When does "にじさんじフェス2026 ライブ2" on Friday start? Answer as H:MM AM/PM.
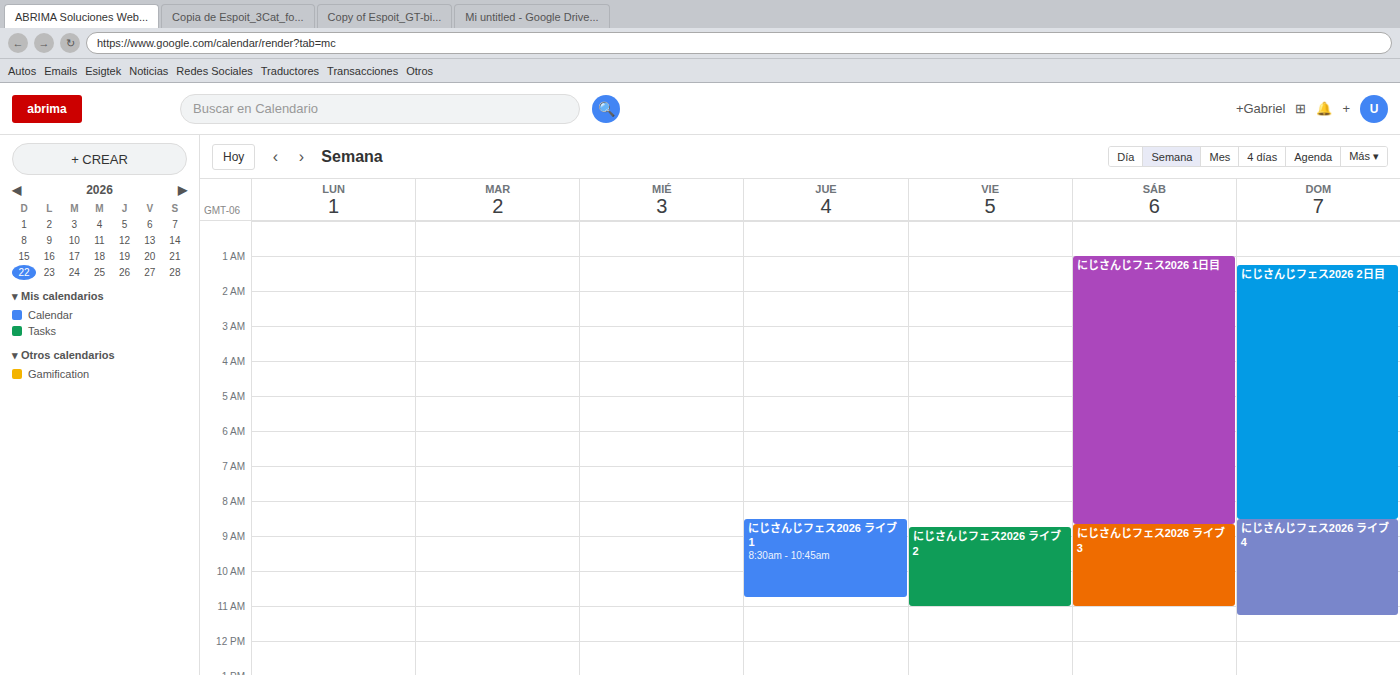
8:45 AM